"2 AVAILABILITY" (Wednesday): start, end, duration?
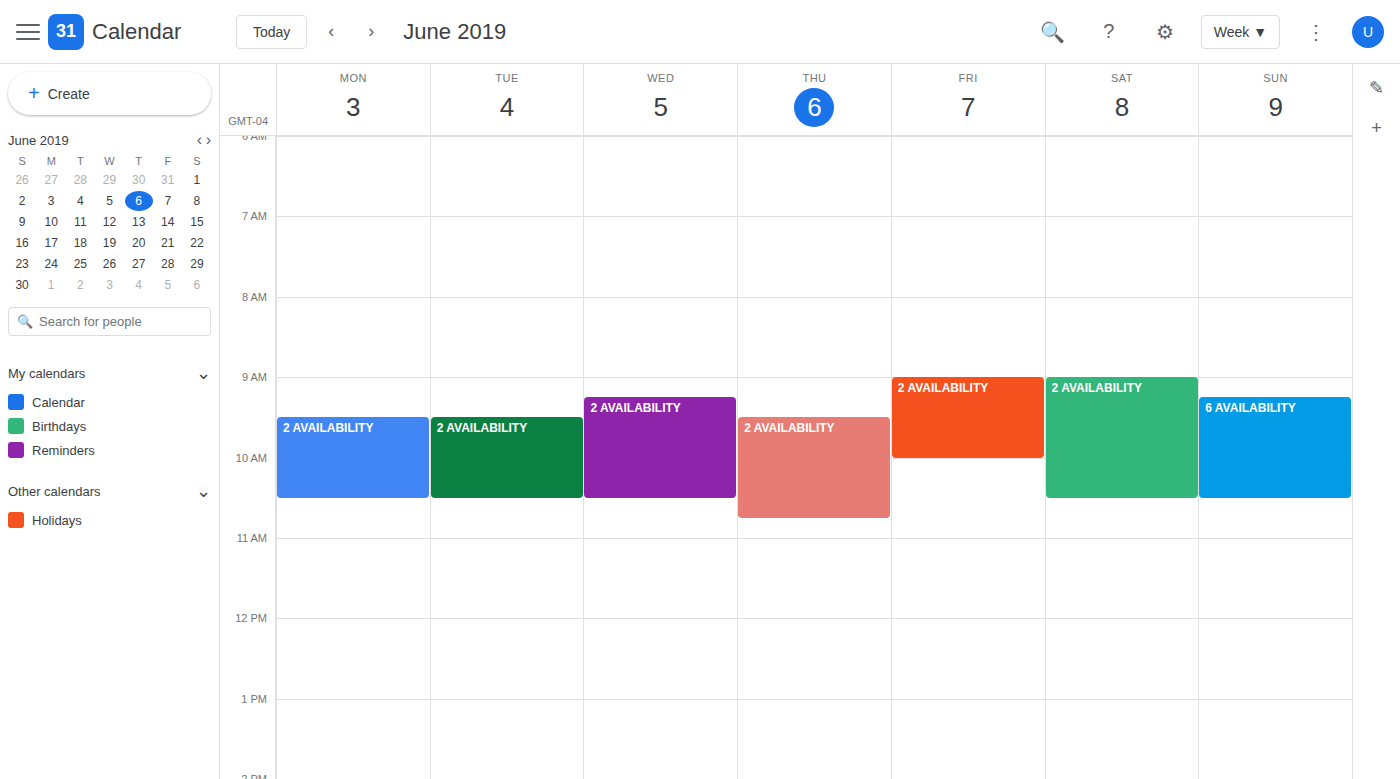
09:15 to 10:30, 1 hour 15 minutes